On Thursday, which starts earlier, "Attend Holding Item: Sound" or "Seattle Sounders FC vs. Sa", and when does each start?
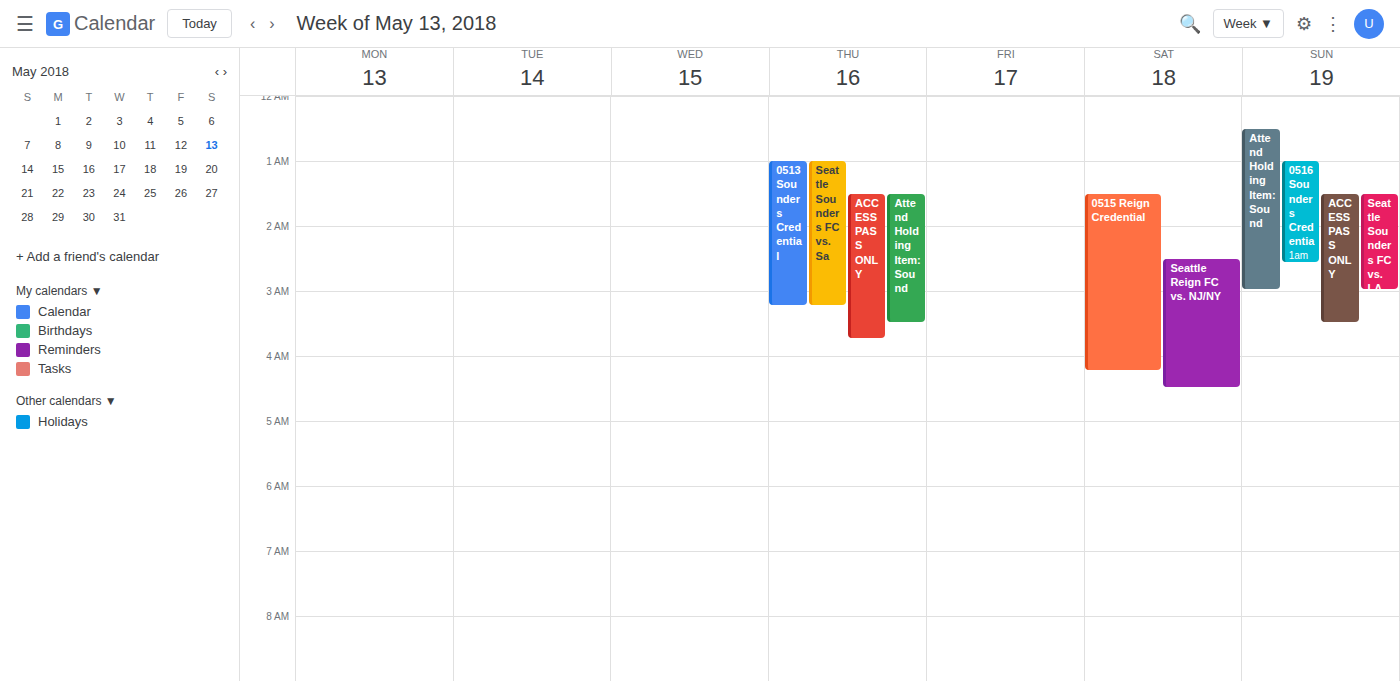
"Seattle Sounders FC vs. Sa" 1:00 AM; "Attend Holding Item: Sound" 1:30 AM.